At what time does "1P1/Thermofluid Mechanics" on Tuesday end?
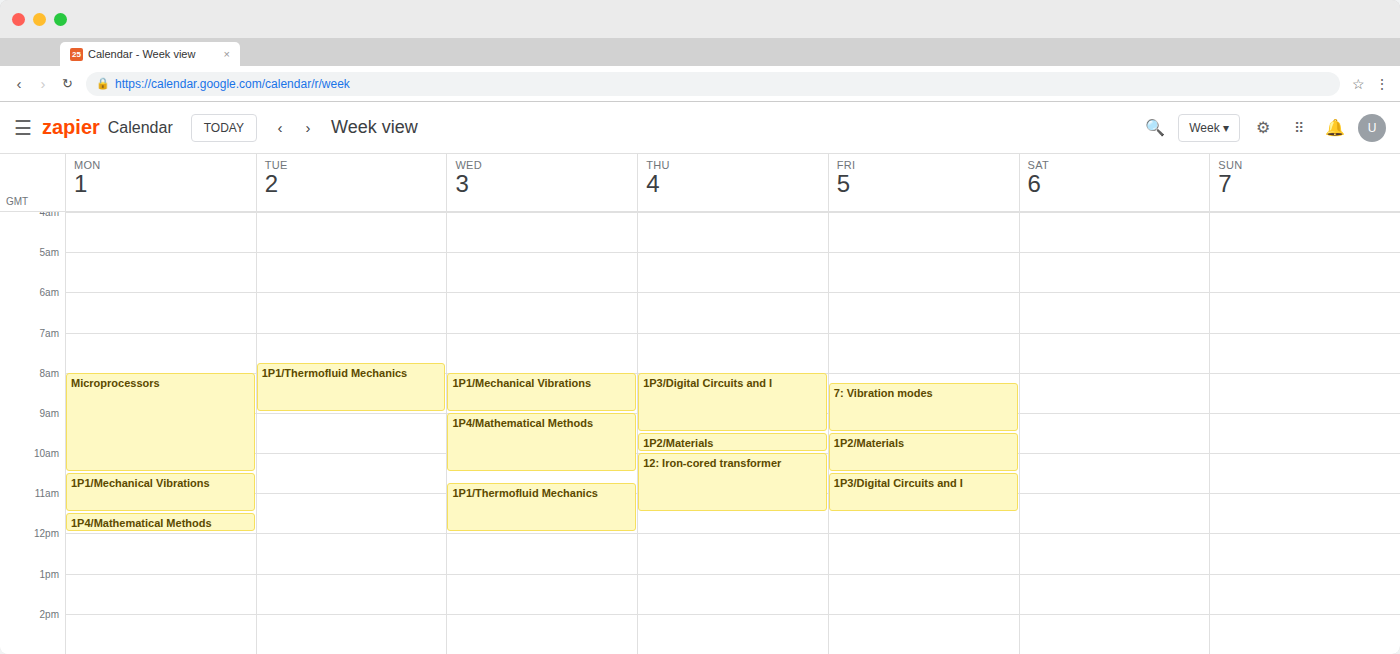
9:00 AM